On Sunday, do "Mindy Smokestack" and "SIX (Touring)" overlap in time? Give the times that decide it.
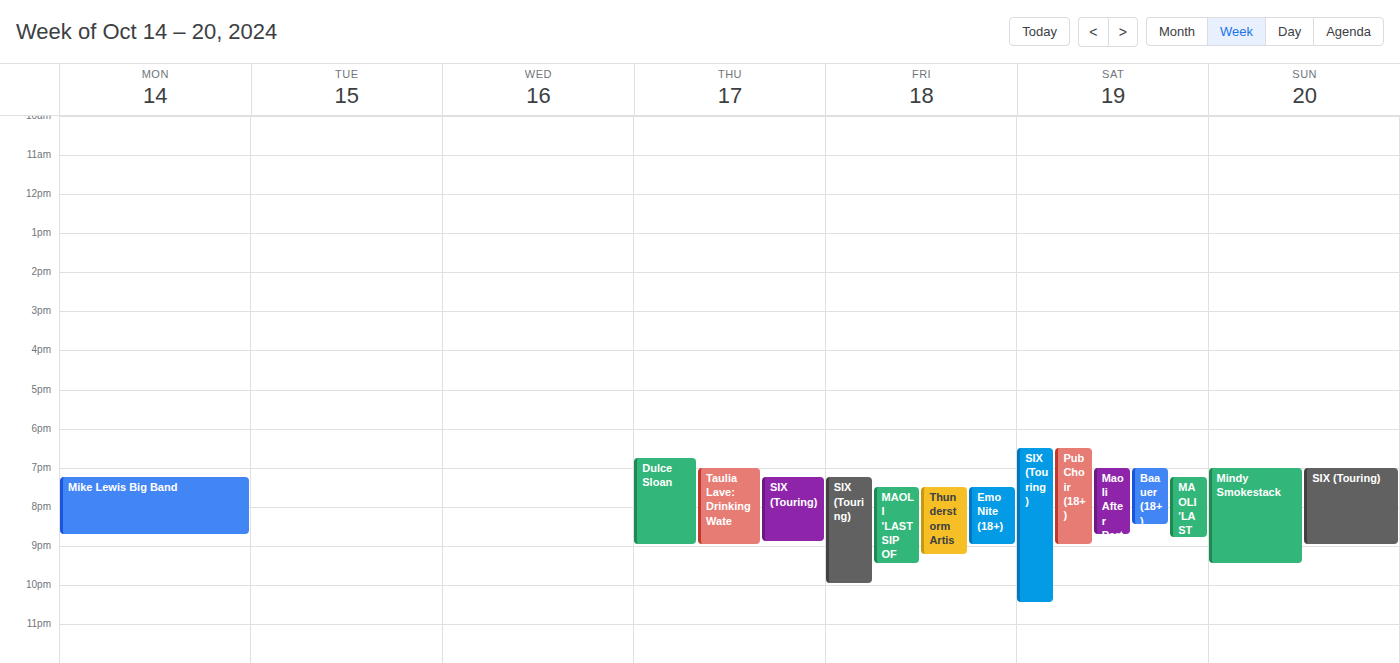
"Mindy Smokestack" starts at 7:00 PM, before "SIX (Touring)" ends at 9:00 PM -- they overlap.